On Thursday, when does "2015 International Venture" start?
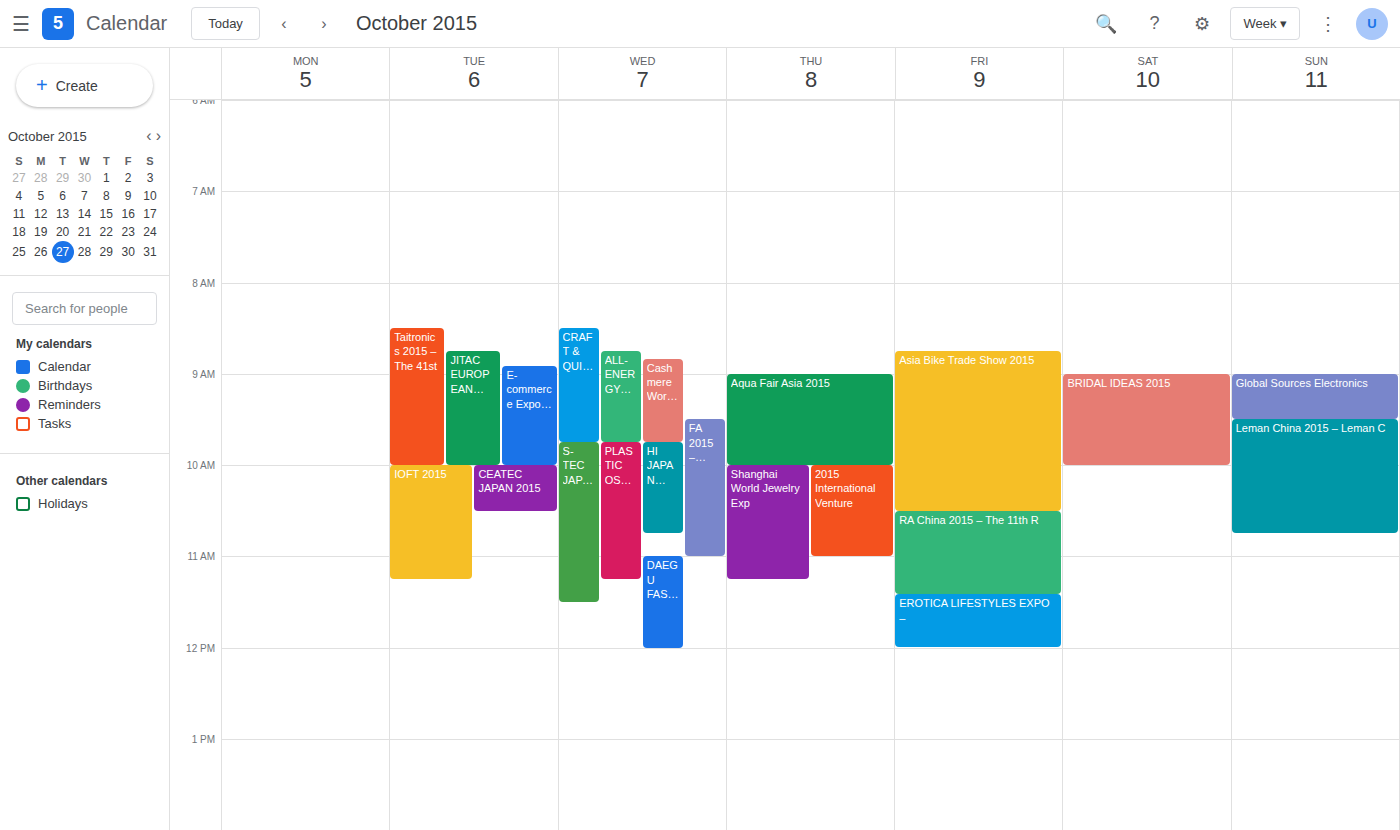
10:00 AM